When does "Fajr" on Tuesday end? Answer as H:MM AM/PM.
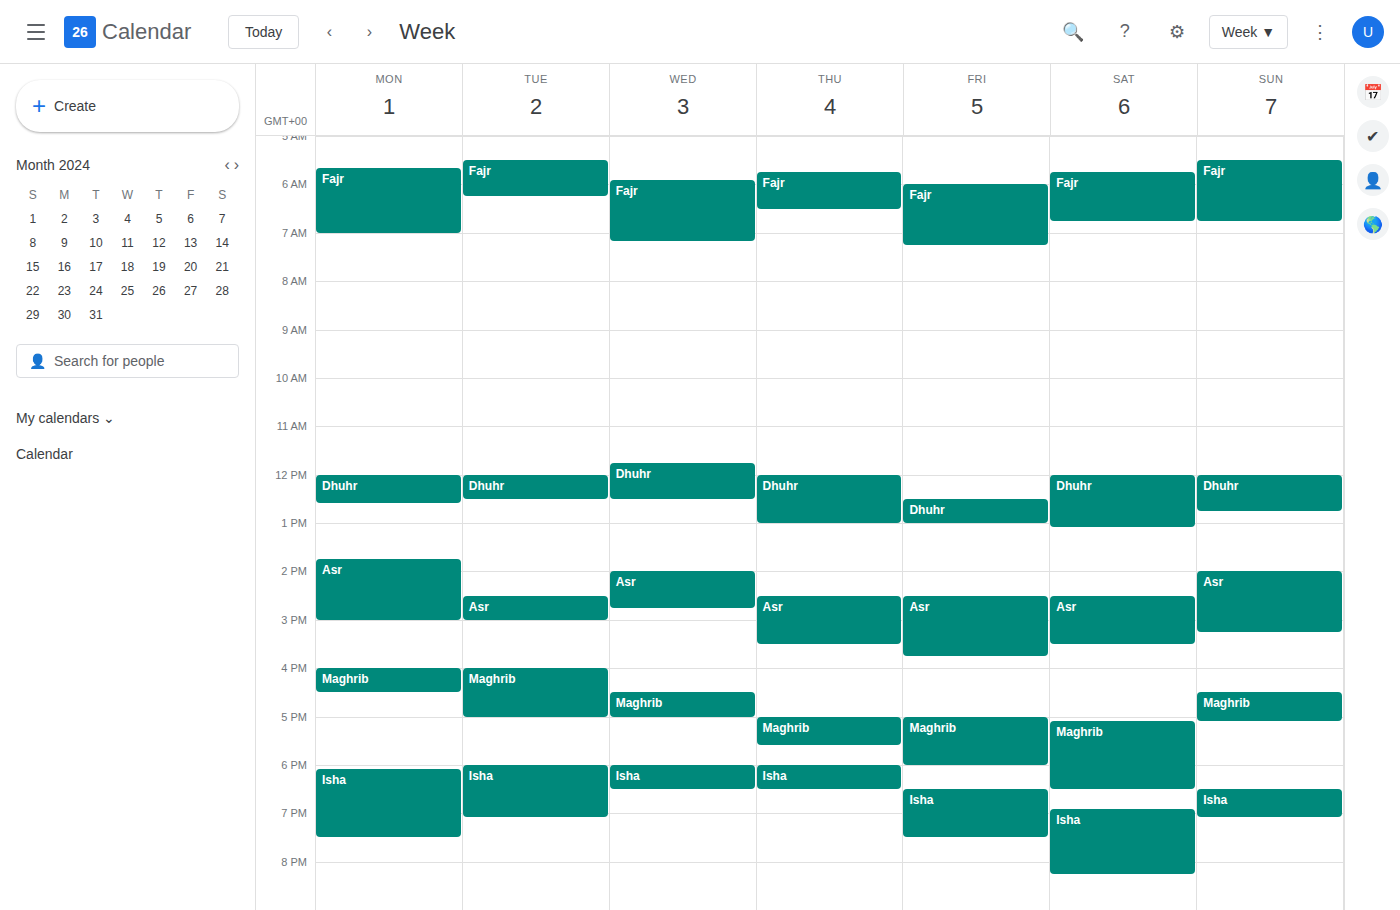
6:15 AM